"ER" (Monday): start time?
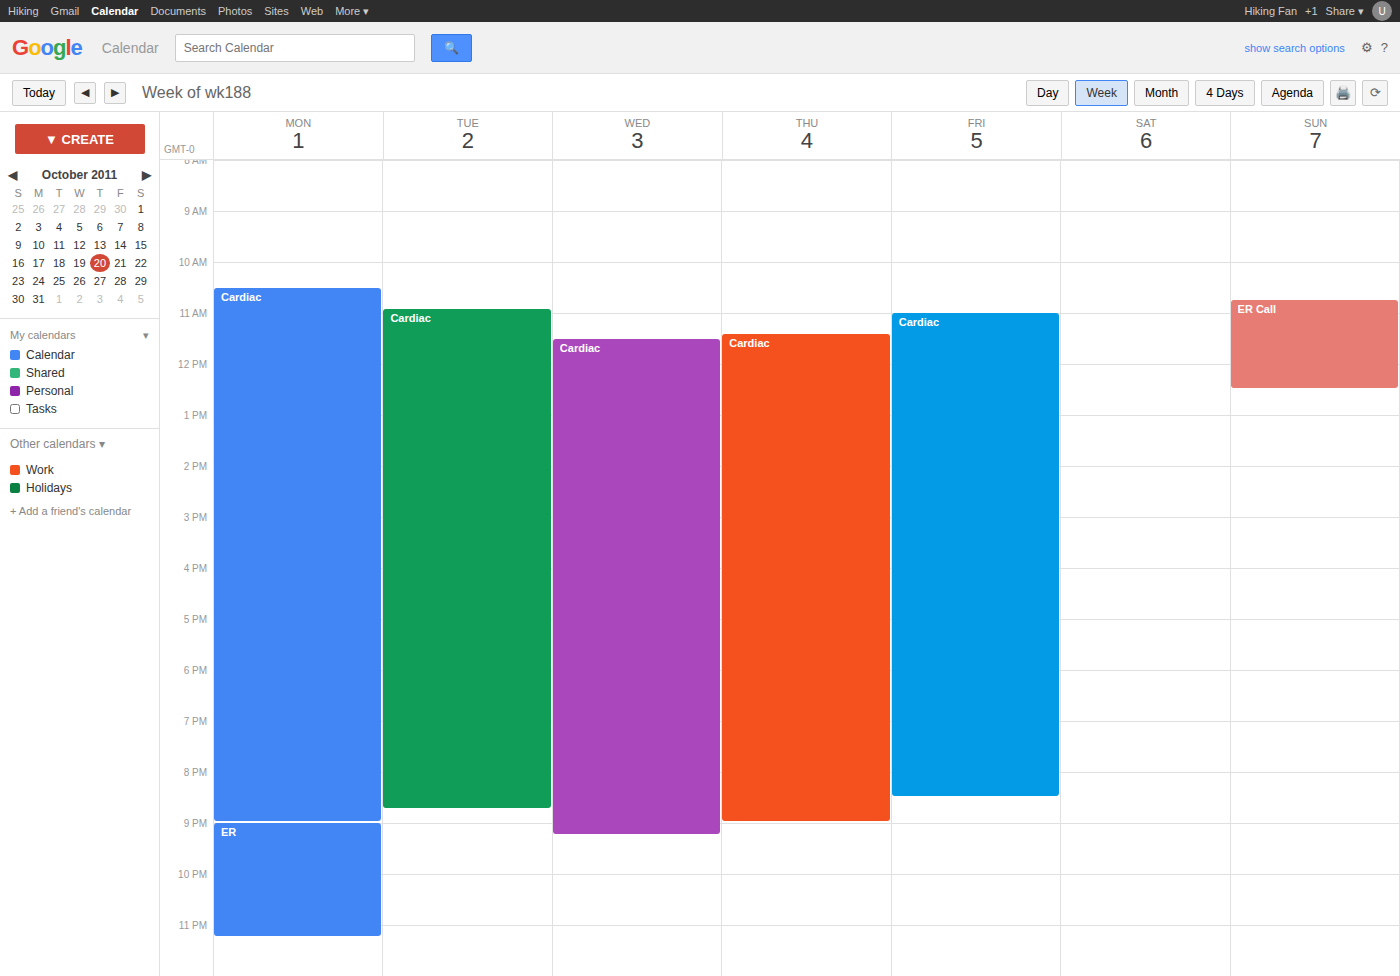
9:00 PM